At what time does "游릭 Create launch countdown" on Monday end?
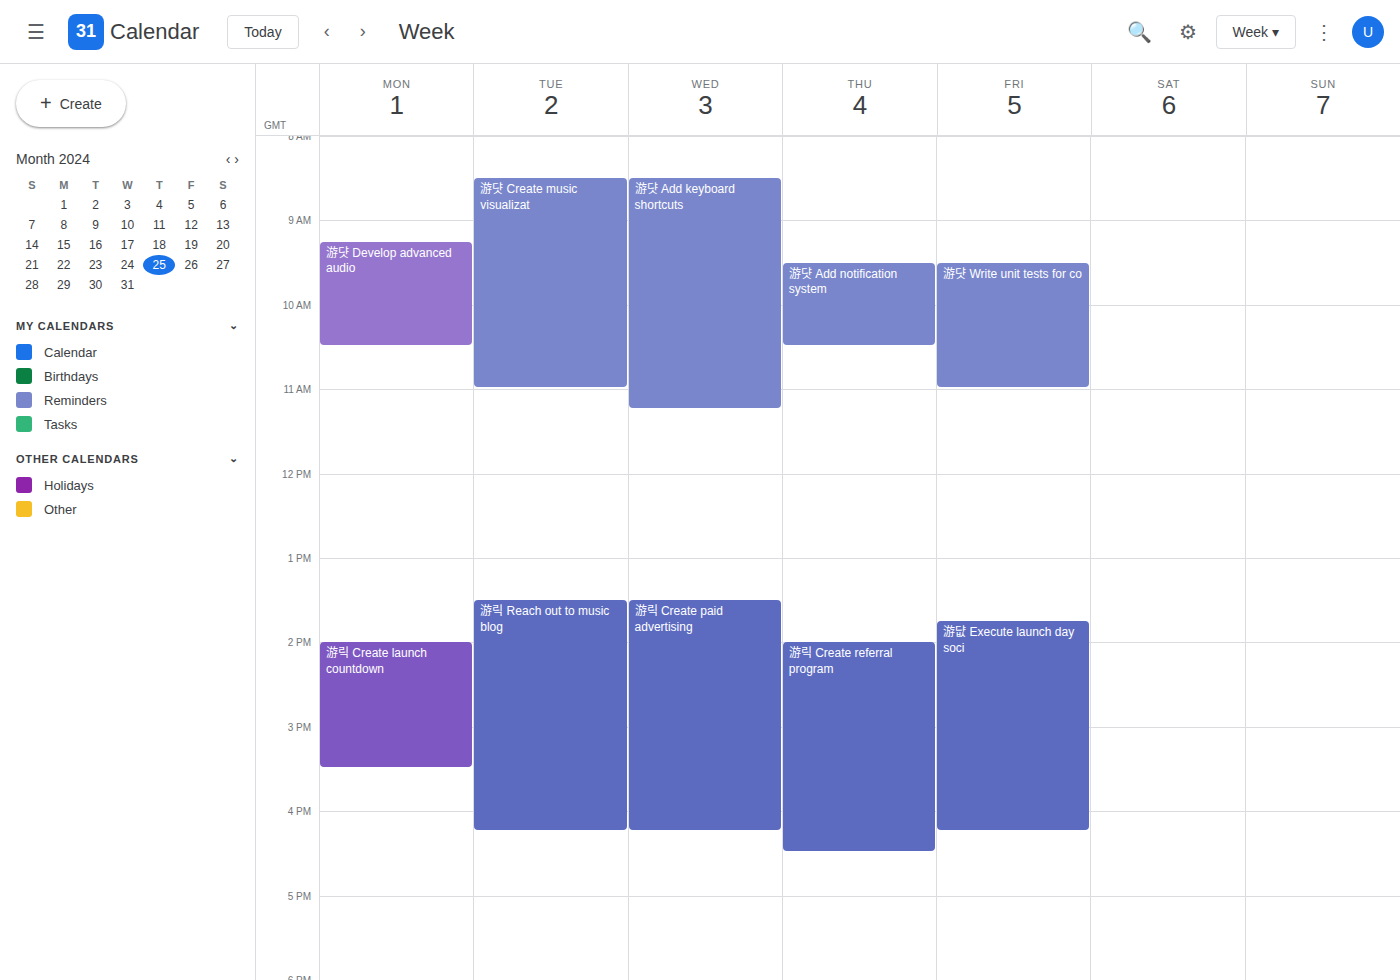
15:30